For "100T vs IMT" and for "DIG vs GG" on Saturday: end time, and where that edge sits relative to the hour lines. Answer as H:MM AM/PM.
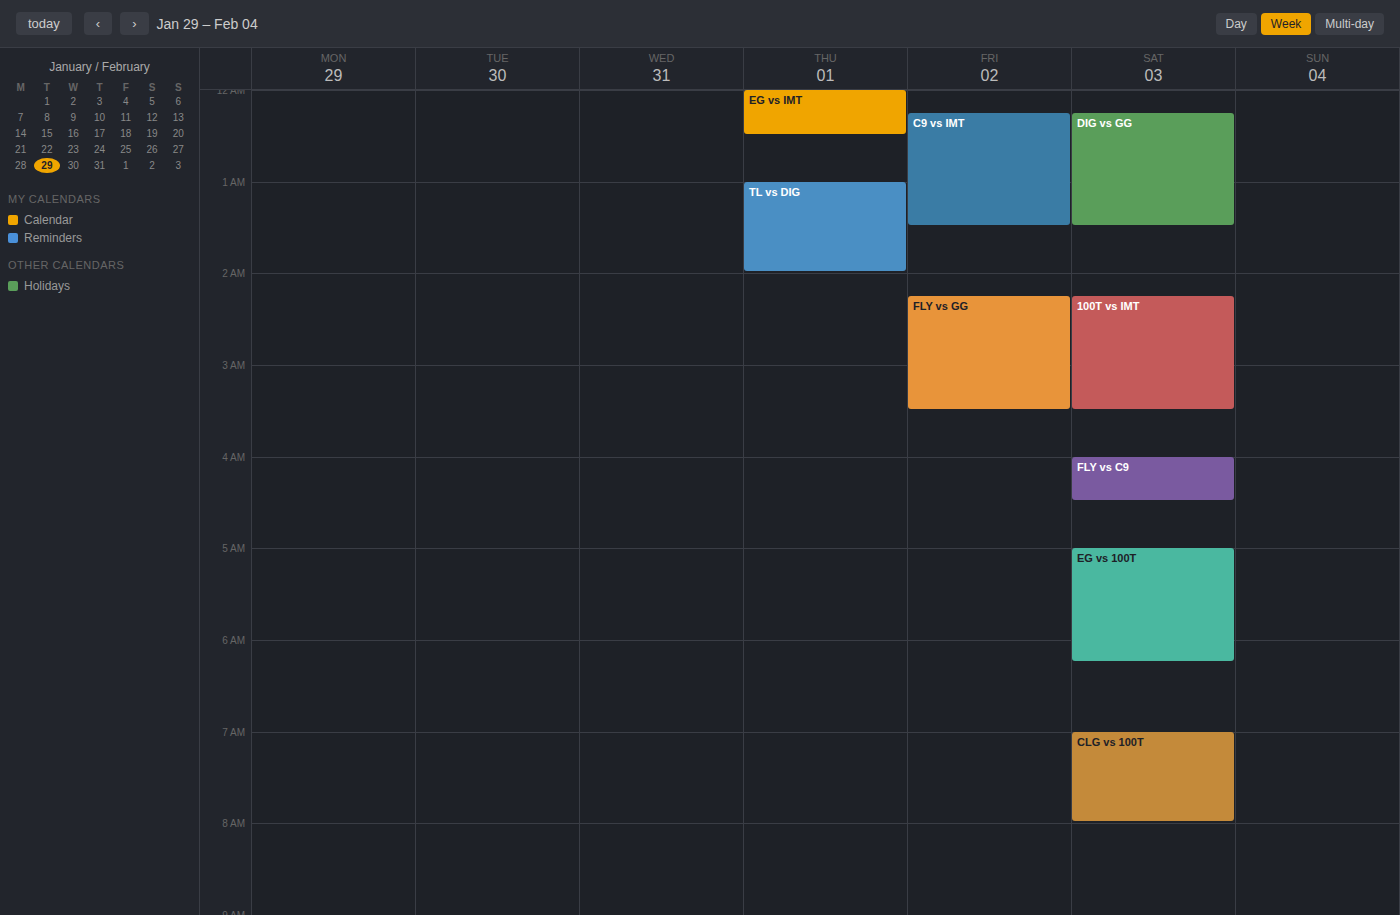
"100T vs IMT": 3:30 AM, halfway between the 3 AM and 4 AM lines. "DIG vs GG": 1:30 AM, halfway between the 1 AM and 2 AM lines.